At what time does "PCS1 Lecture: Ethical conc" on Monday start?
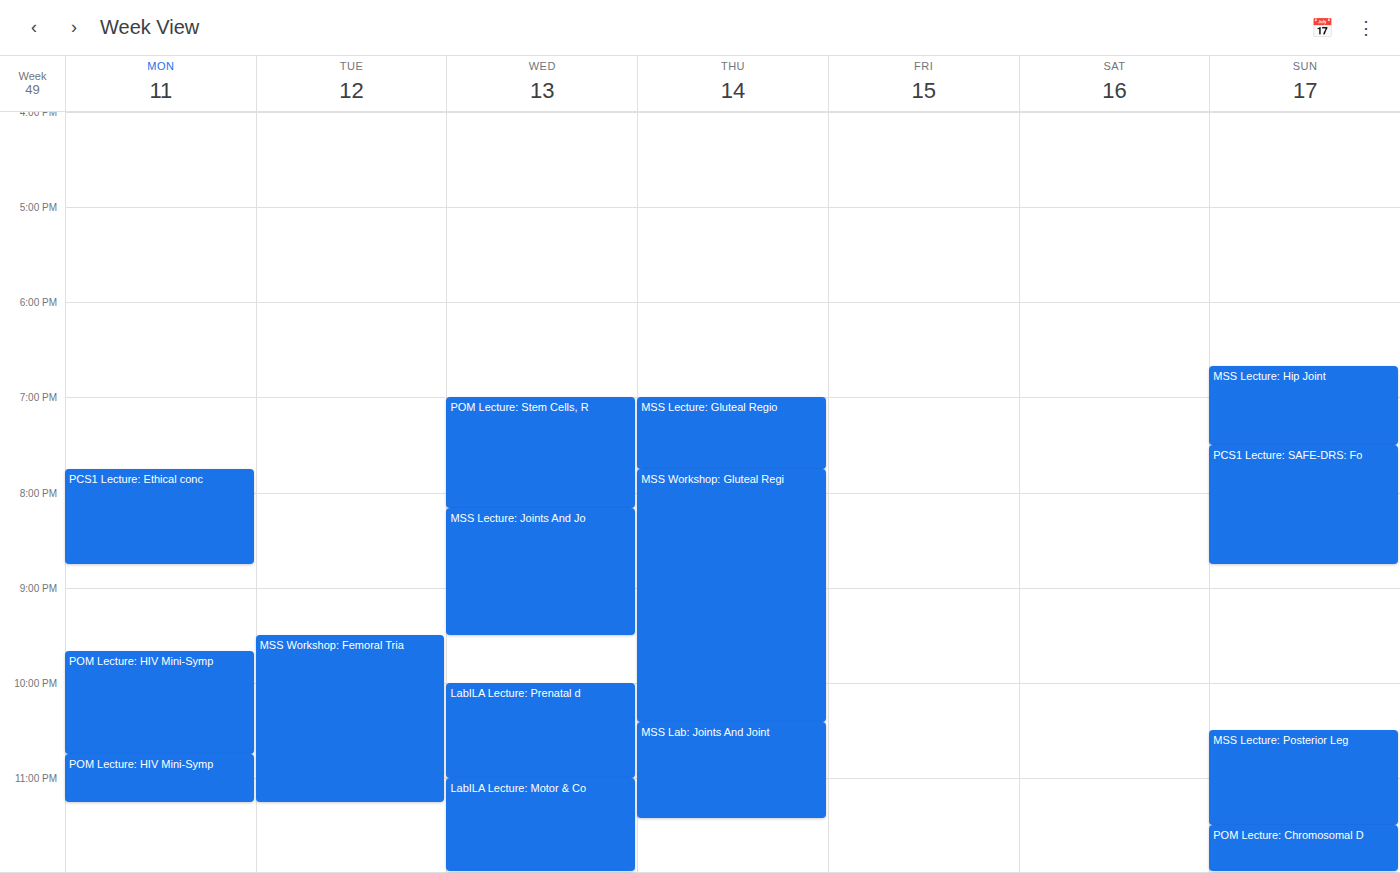
7:45 PM